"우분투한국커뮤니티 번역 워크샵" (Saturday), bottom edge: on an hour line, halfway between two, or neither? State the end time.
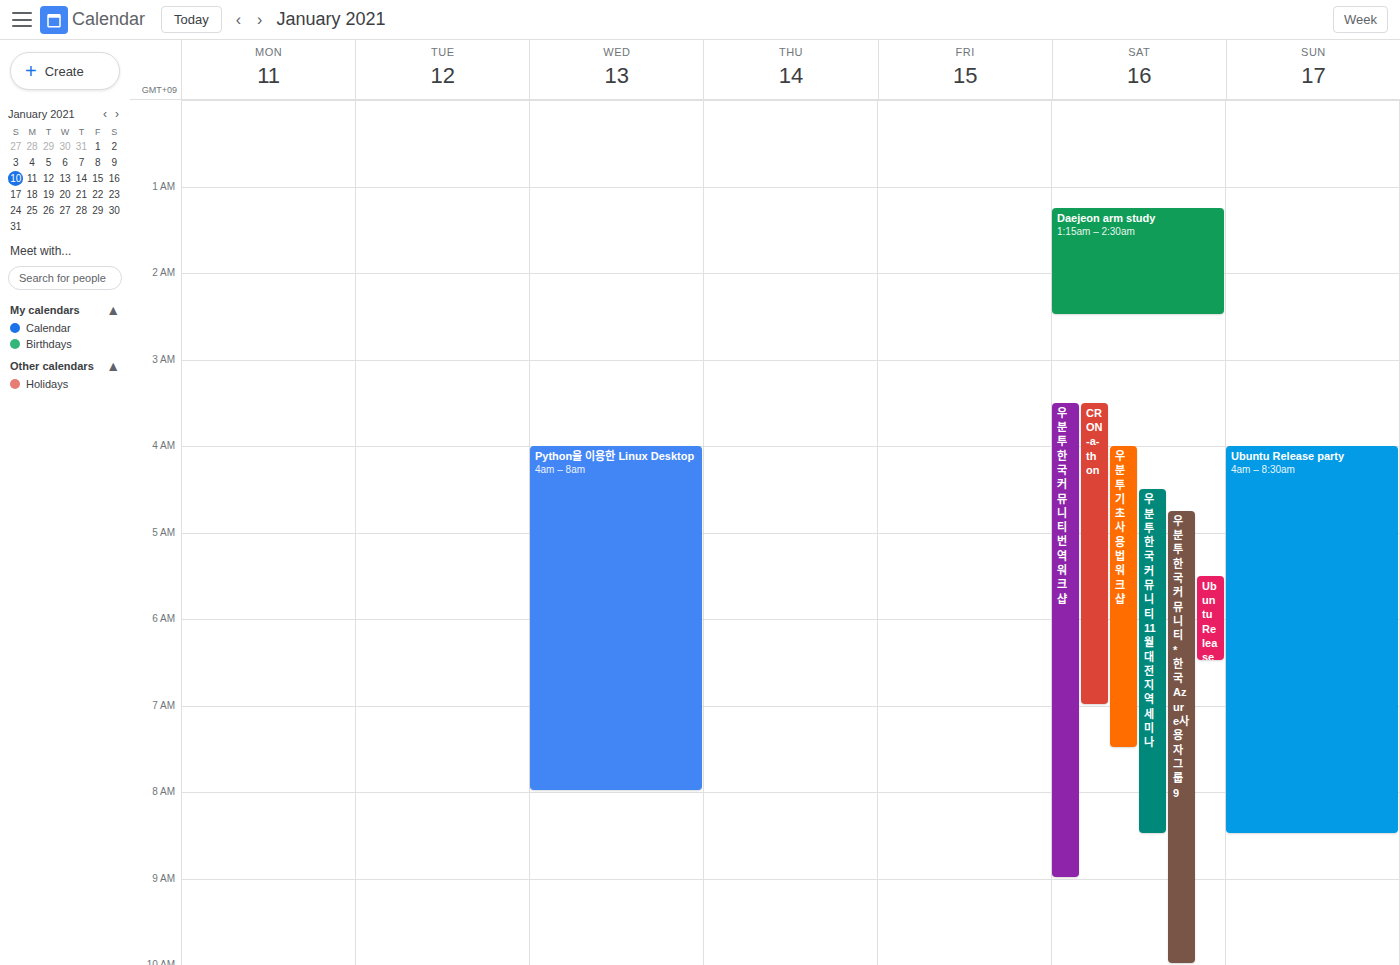
9:00 AM -- exactly on the 9 AM line.